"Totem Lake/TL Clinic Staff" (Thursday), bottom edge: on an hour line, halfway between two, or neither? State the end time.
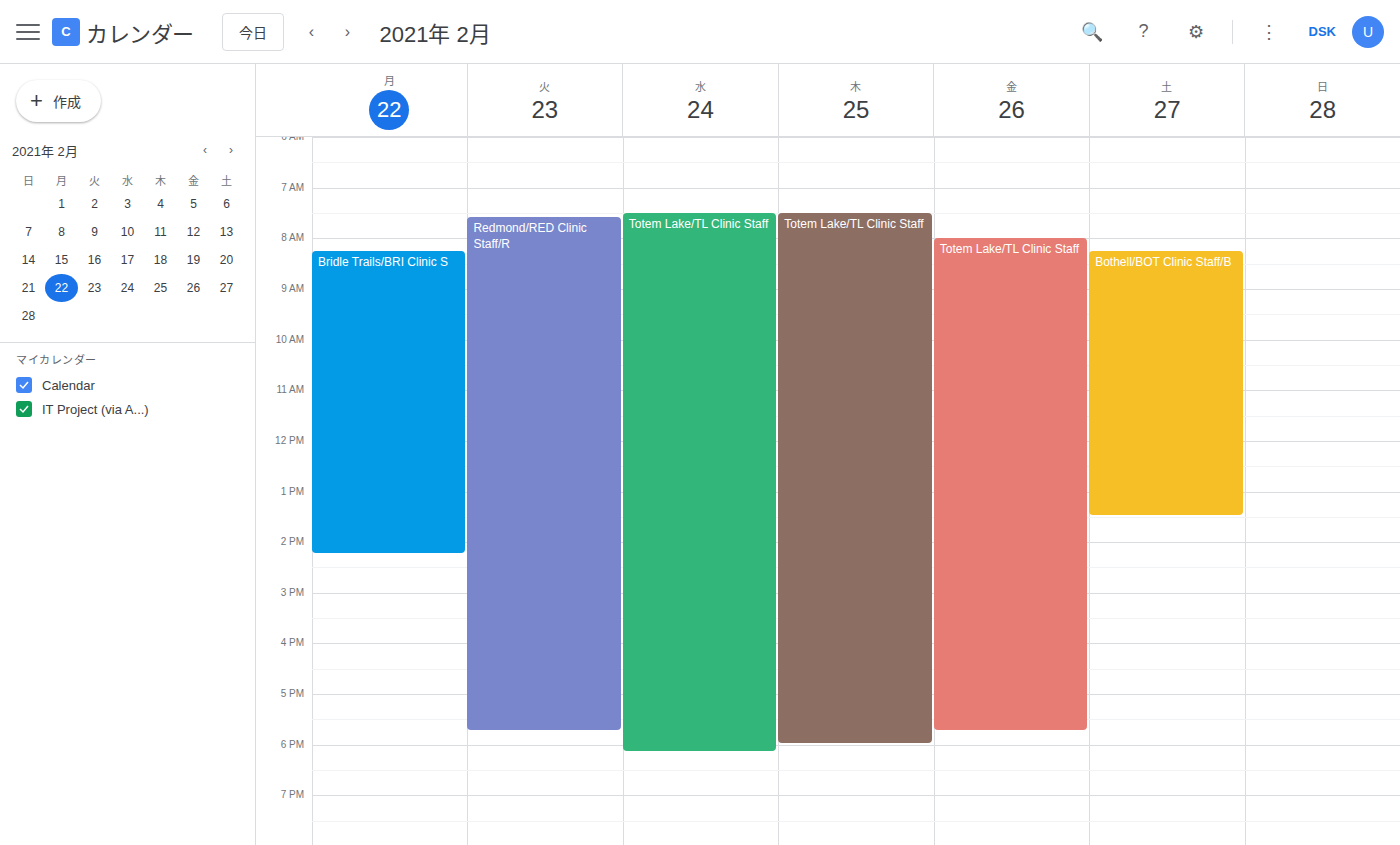
6:00 PM -- exactly on the 6 PM line.